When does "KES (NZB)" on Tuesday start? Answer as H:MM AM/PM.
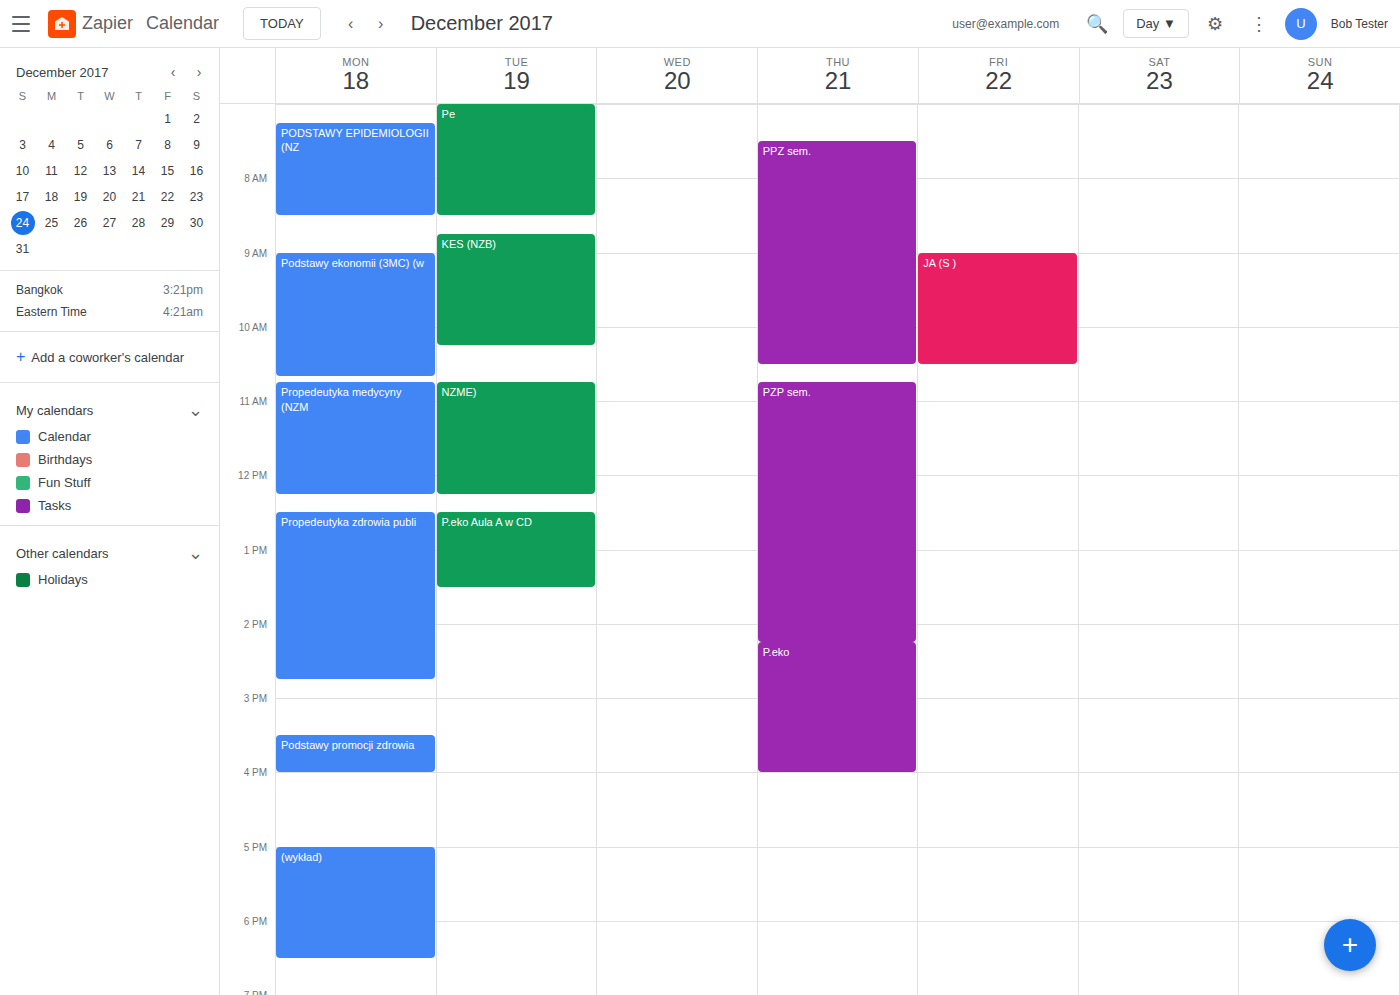
8:45 AM